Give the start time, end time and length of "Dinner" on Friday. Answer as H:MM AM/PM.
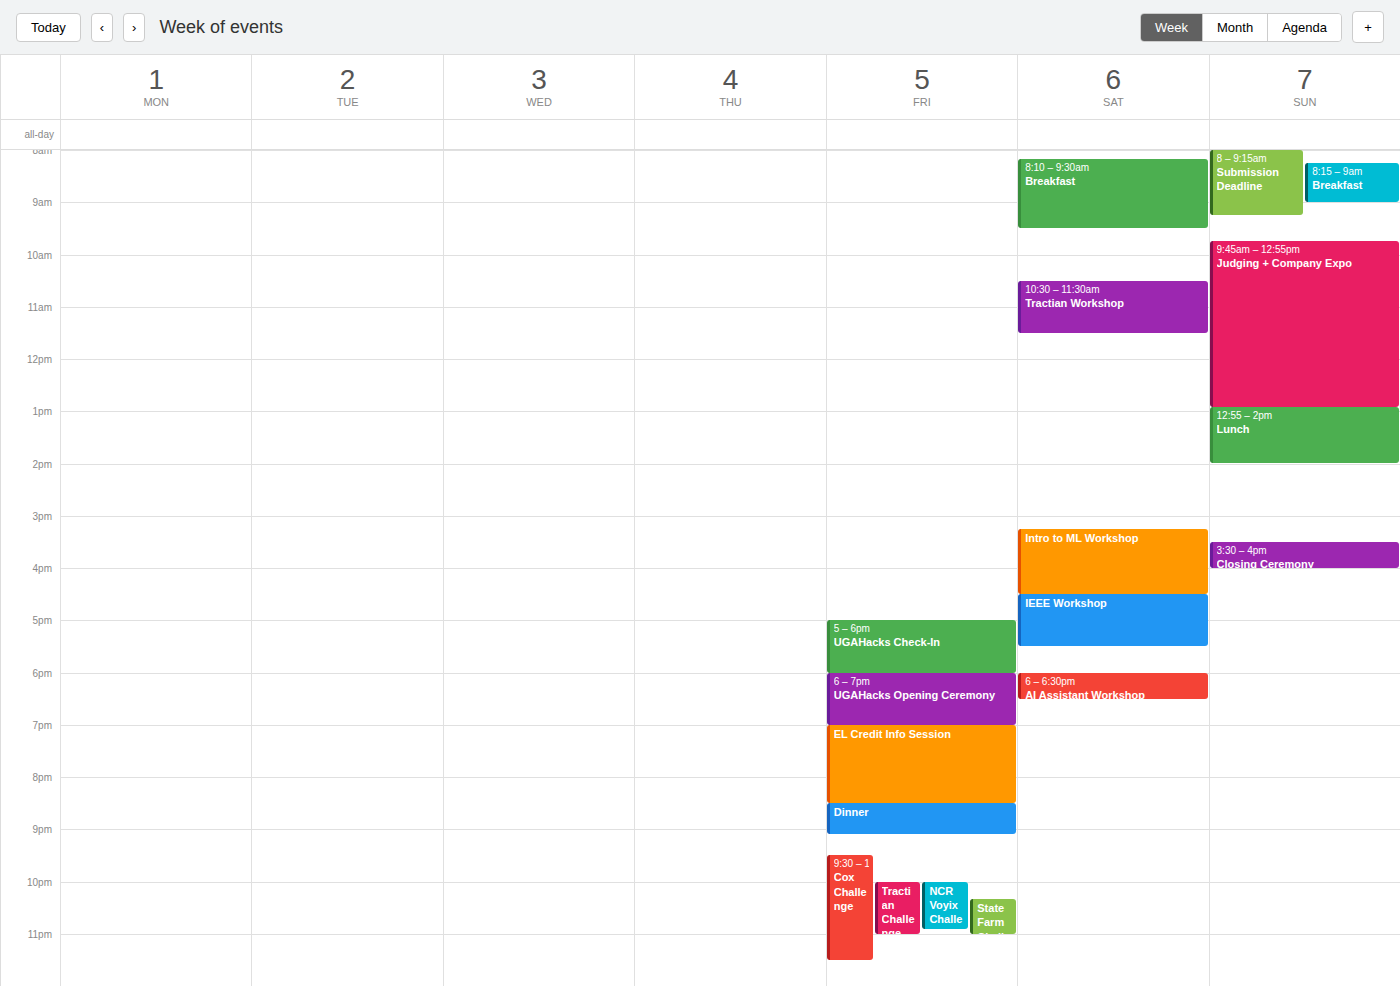
8:30 PM to 9:05 PM, 35 minutes